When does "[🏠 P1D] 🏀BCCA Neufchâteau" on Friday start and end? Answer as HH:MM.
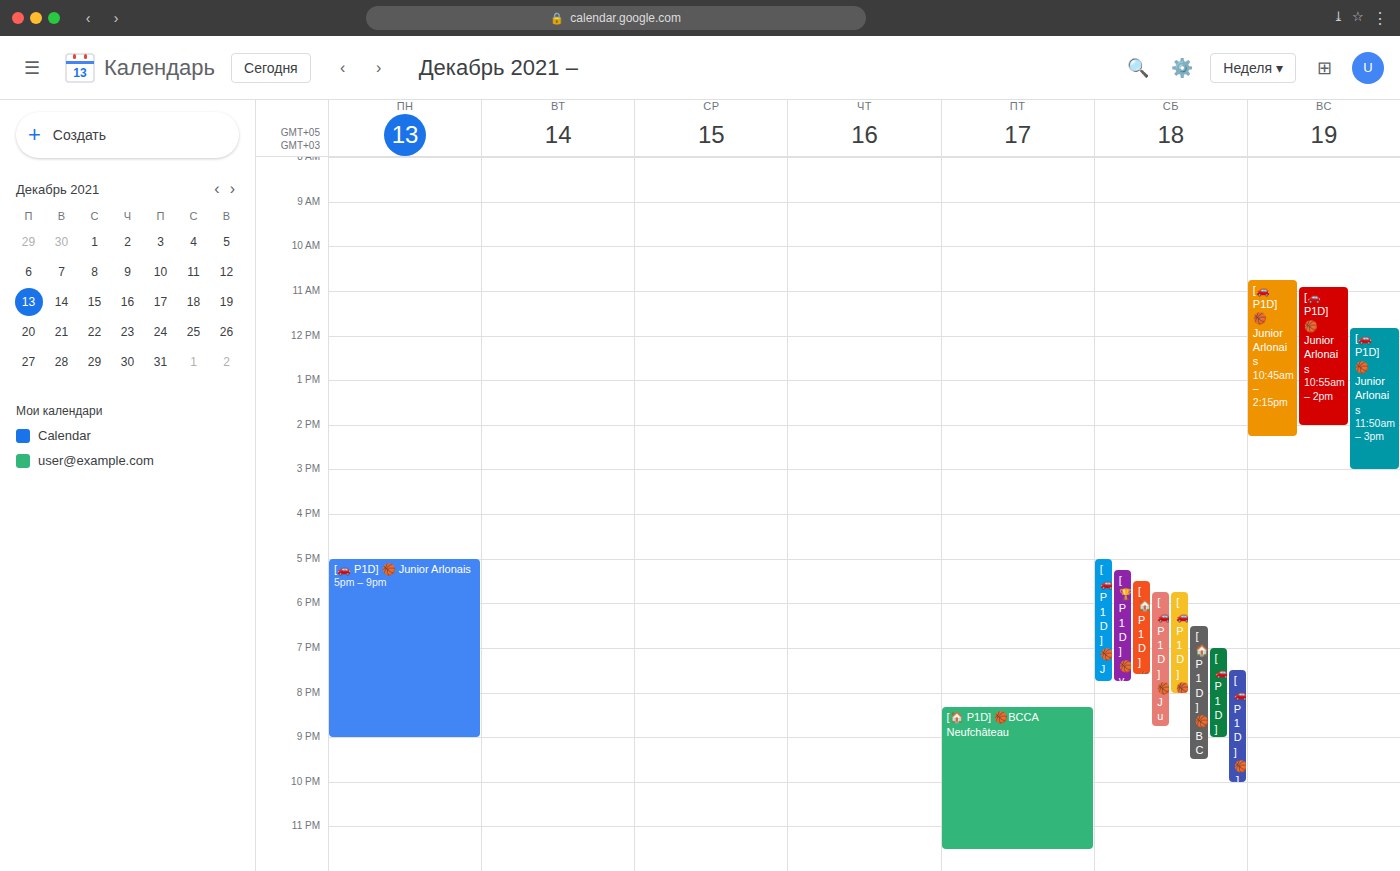
20:20 to 23:30